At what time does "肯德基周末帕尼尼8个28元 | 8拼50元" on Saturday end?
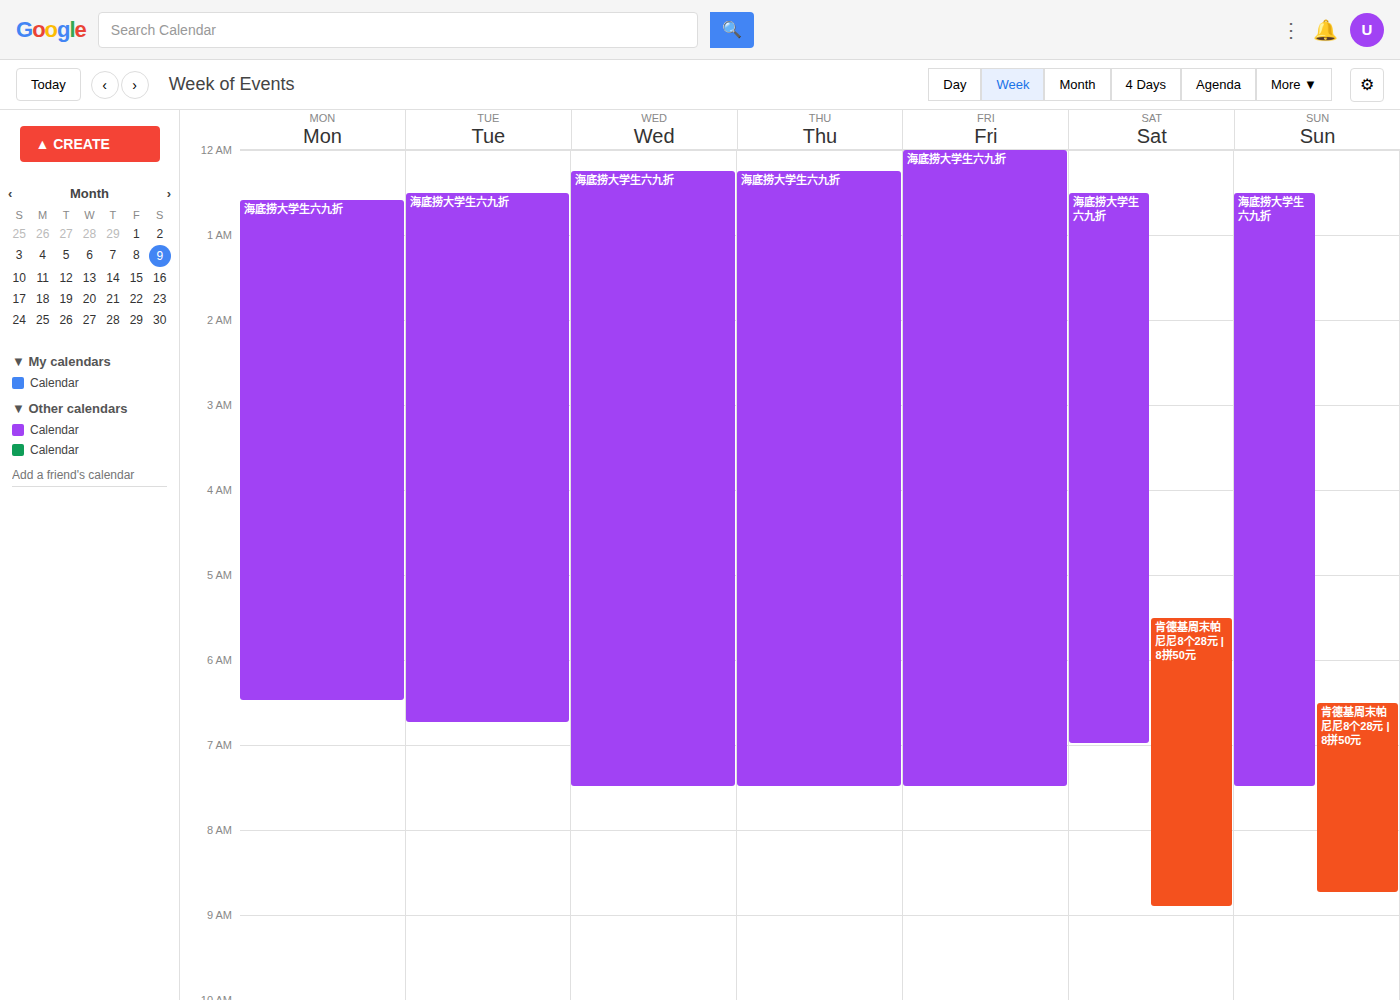
8:55 AM